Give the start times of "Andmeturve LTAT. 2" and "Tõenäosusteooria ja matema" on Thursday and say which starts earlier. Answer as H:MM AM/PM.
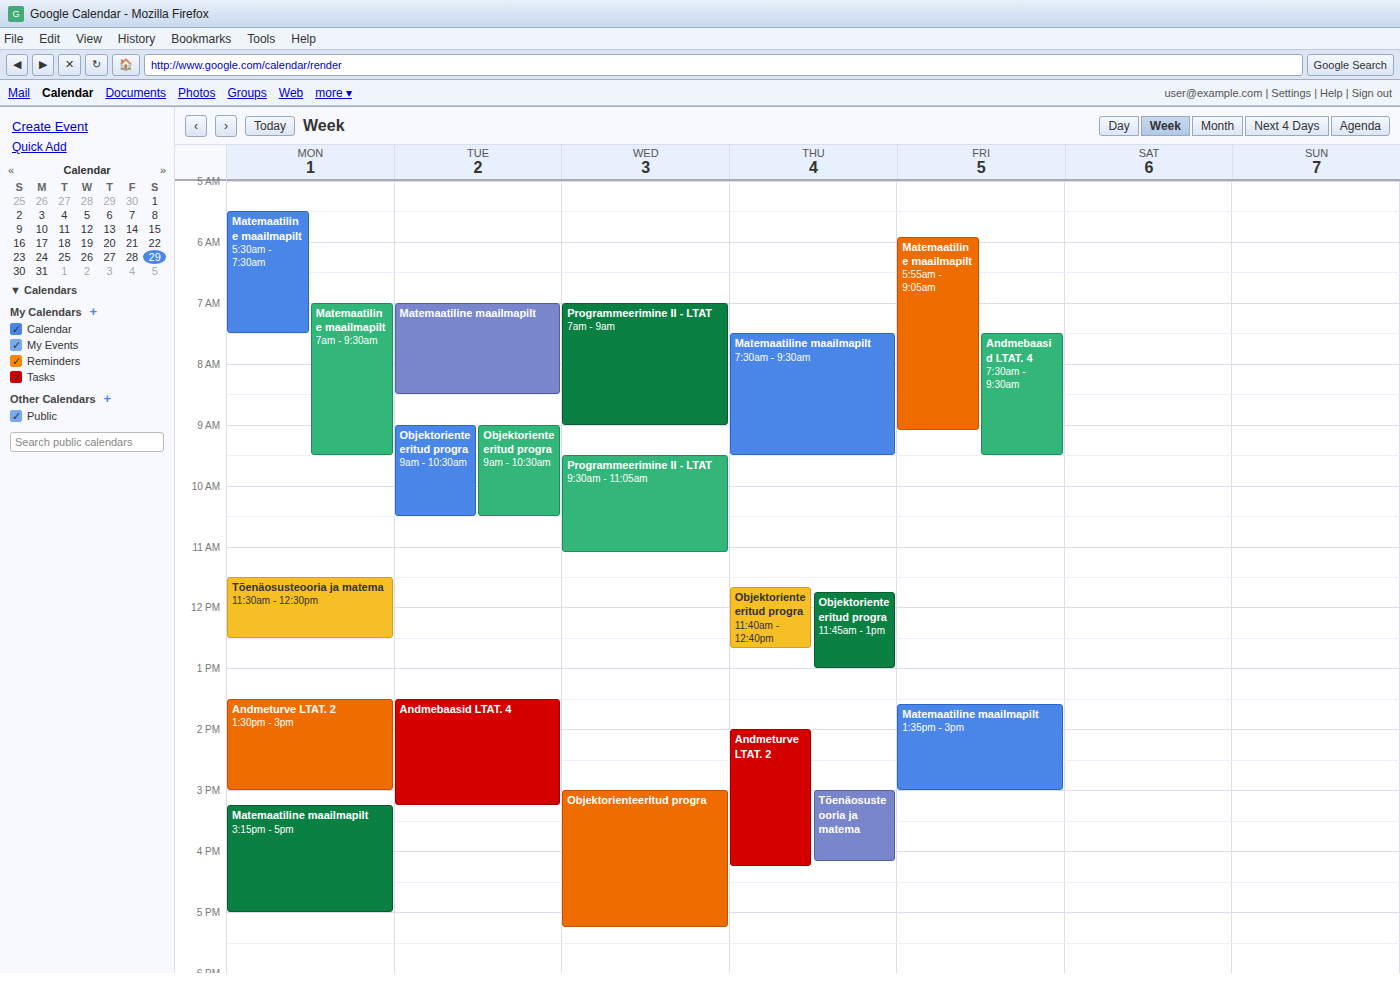
"Andmeturve LTAT. 2" 2:00 PM; "Tõenäosusteooria ja matema" 3:00 PM.